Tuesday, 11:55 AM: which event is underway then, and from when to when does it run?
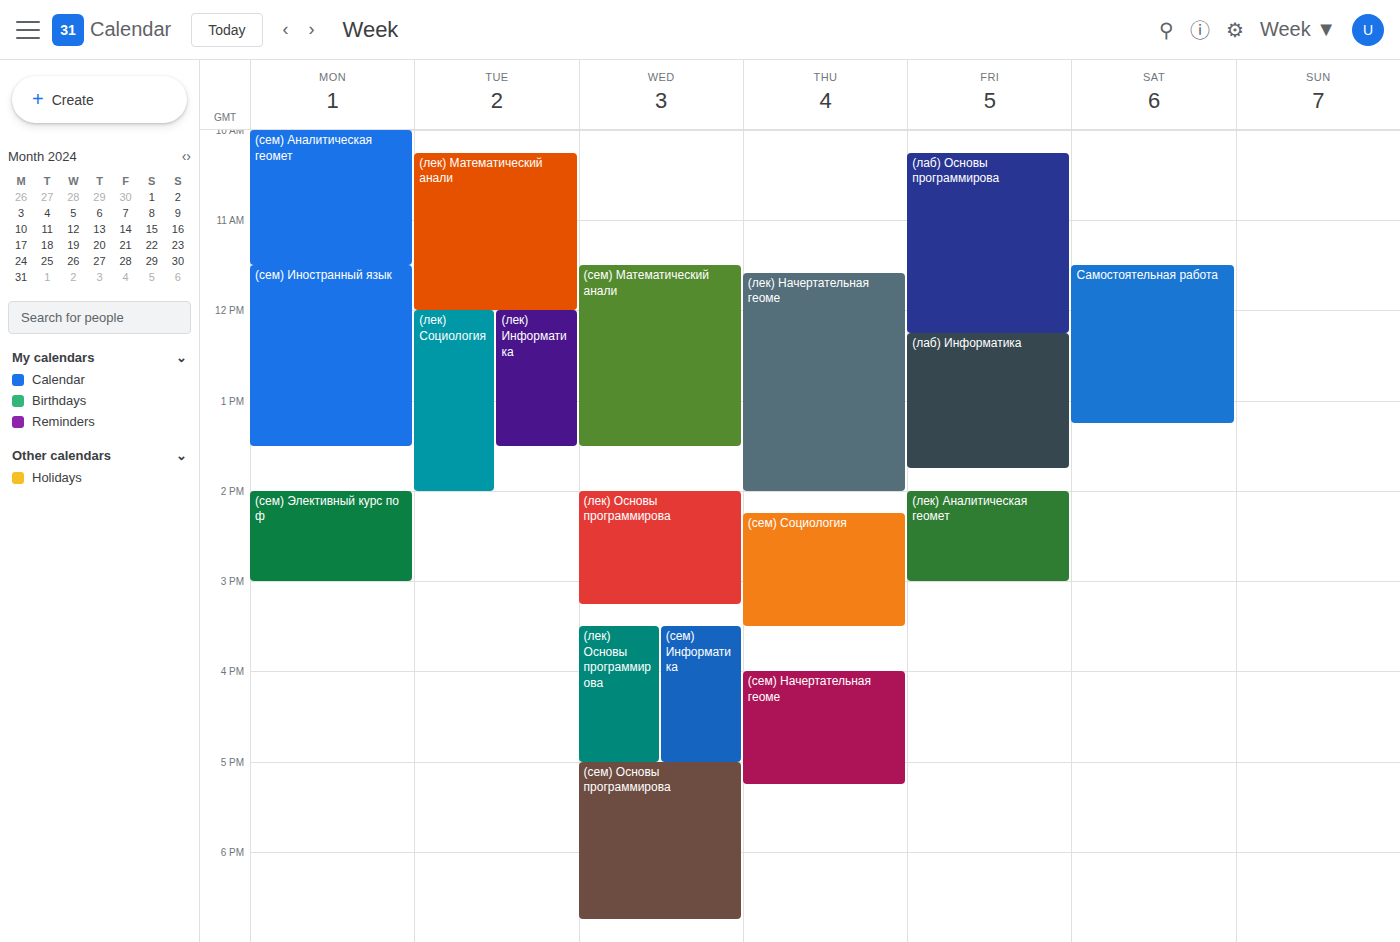
"(лек) Математический анали", 10:15 AM to 12:00 PM